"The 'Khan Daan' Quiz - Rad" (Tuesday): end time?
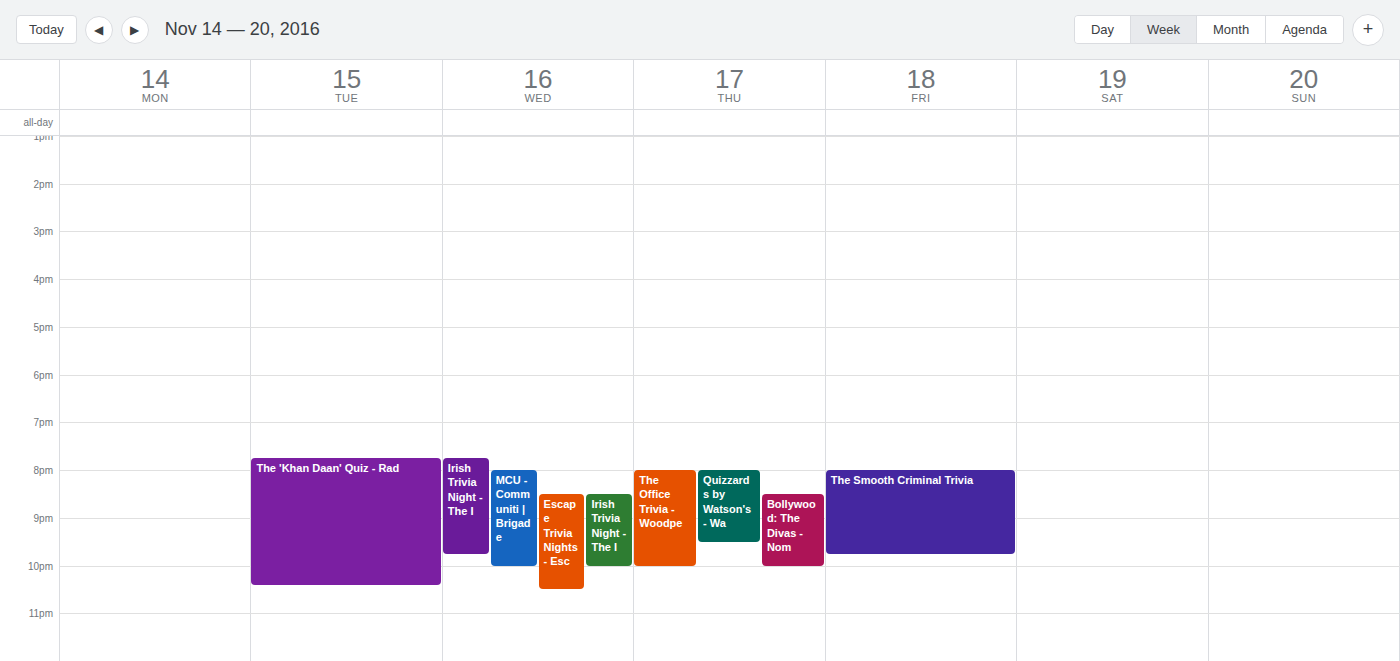
22:25